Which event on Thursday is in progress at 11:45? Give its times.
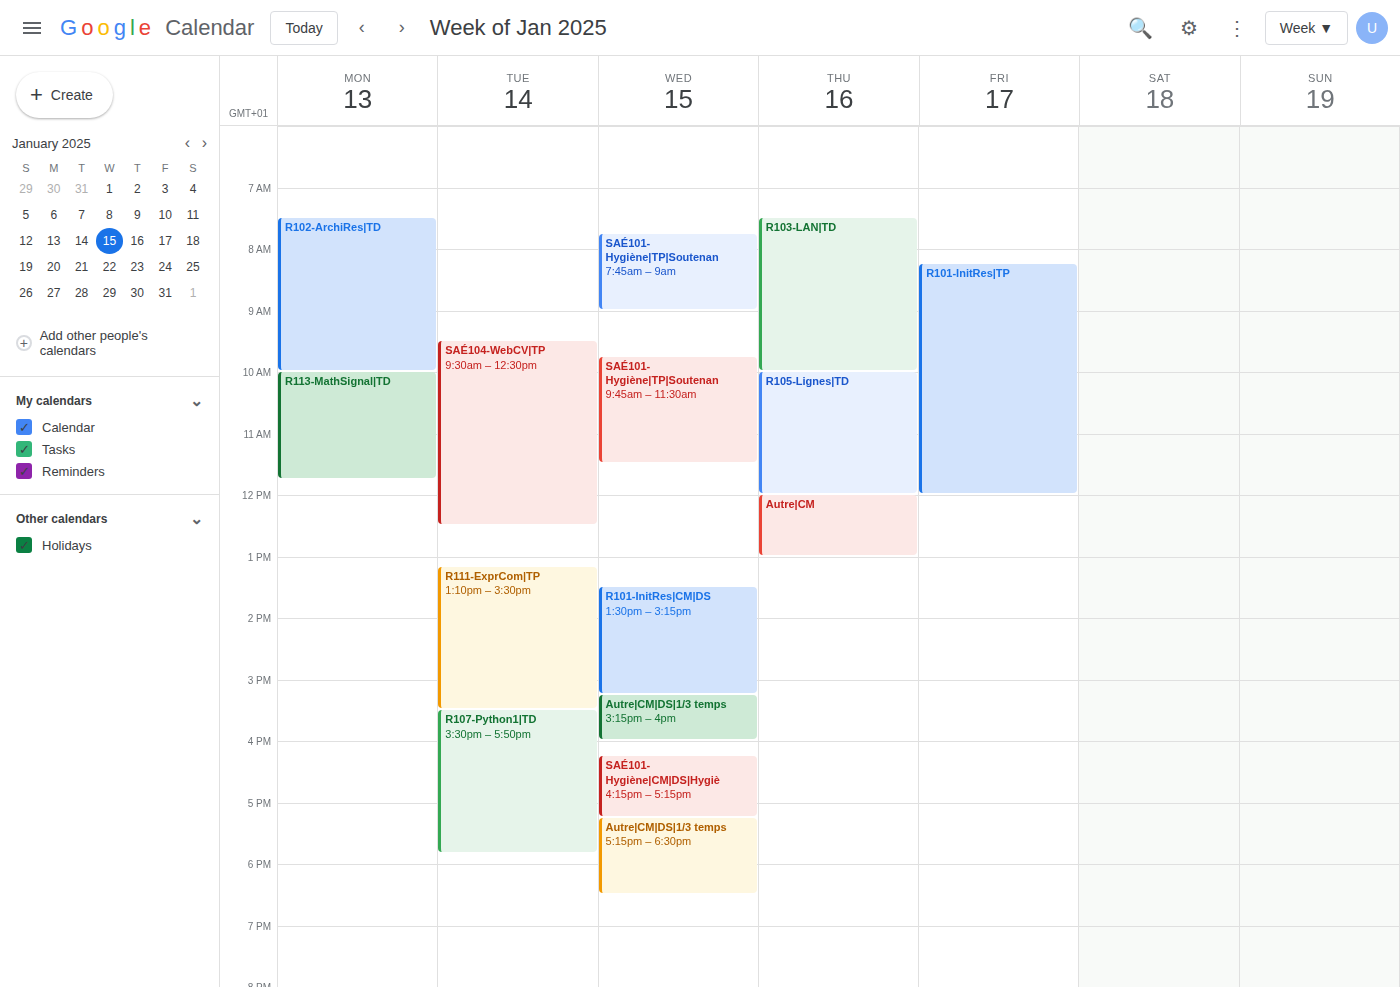
"R105-Lignes|TD", 10:00 to 12:00